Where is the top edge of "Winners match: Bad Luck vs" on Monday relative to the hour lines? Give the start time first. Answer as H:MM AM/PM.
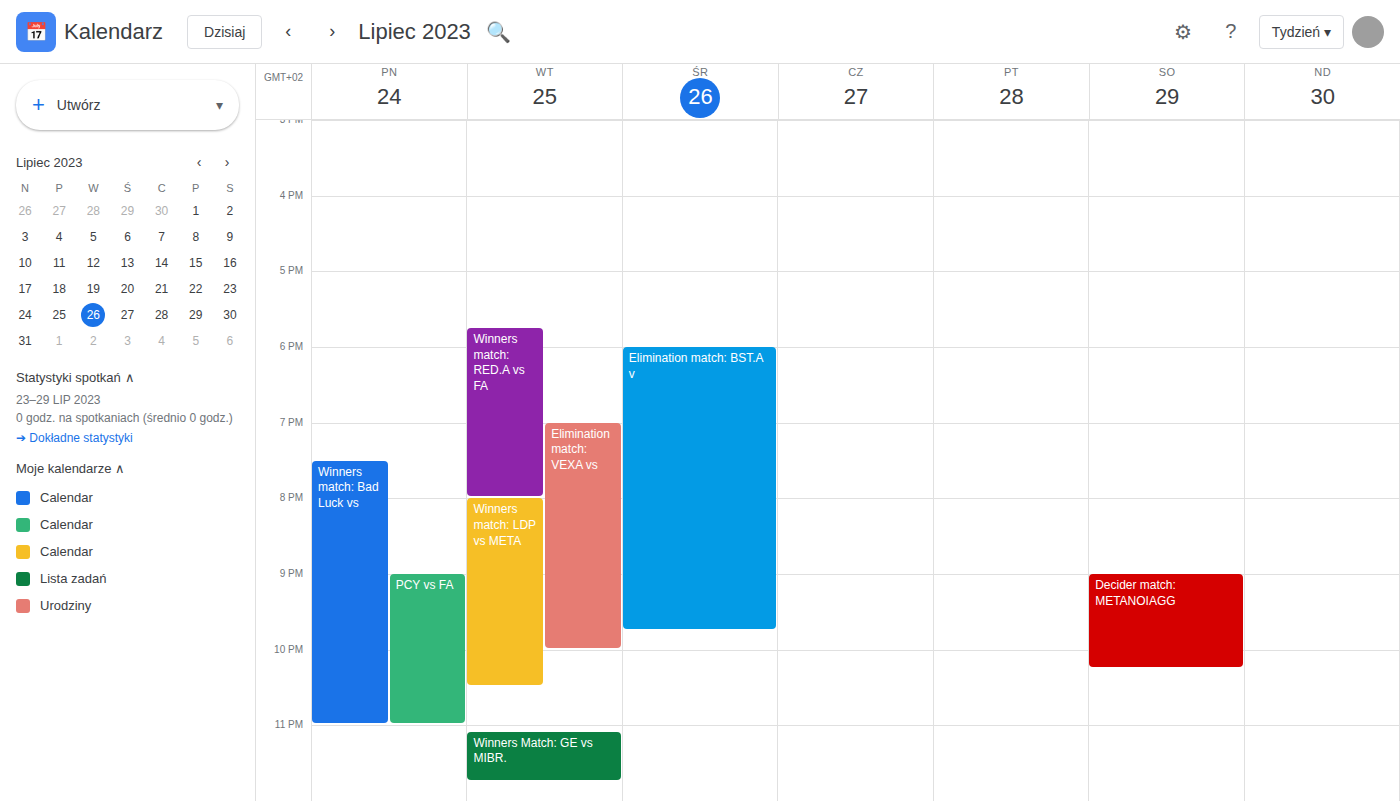
7:30 PM -- halfway between the 7 PM and 8 PM lines.